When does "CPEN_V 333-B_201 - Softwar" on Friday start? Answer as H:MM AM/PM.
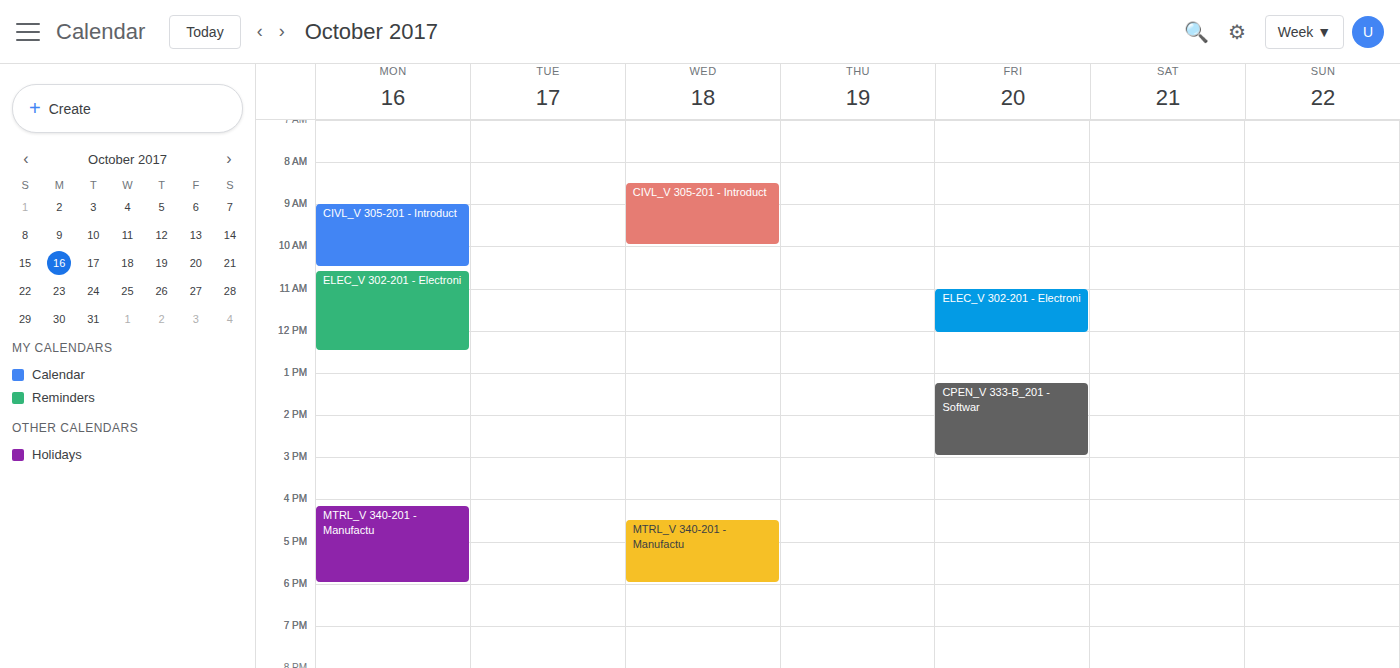
1:15 PM